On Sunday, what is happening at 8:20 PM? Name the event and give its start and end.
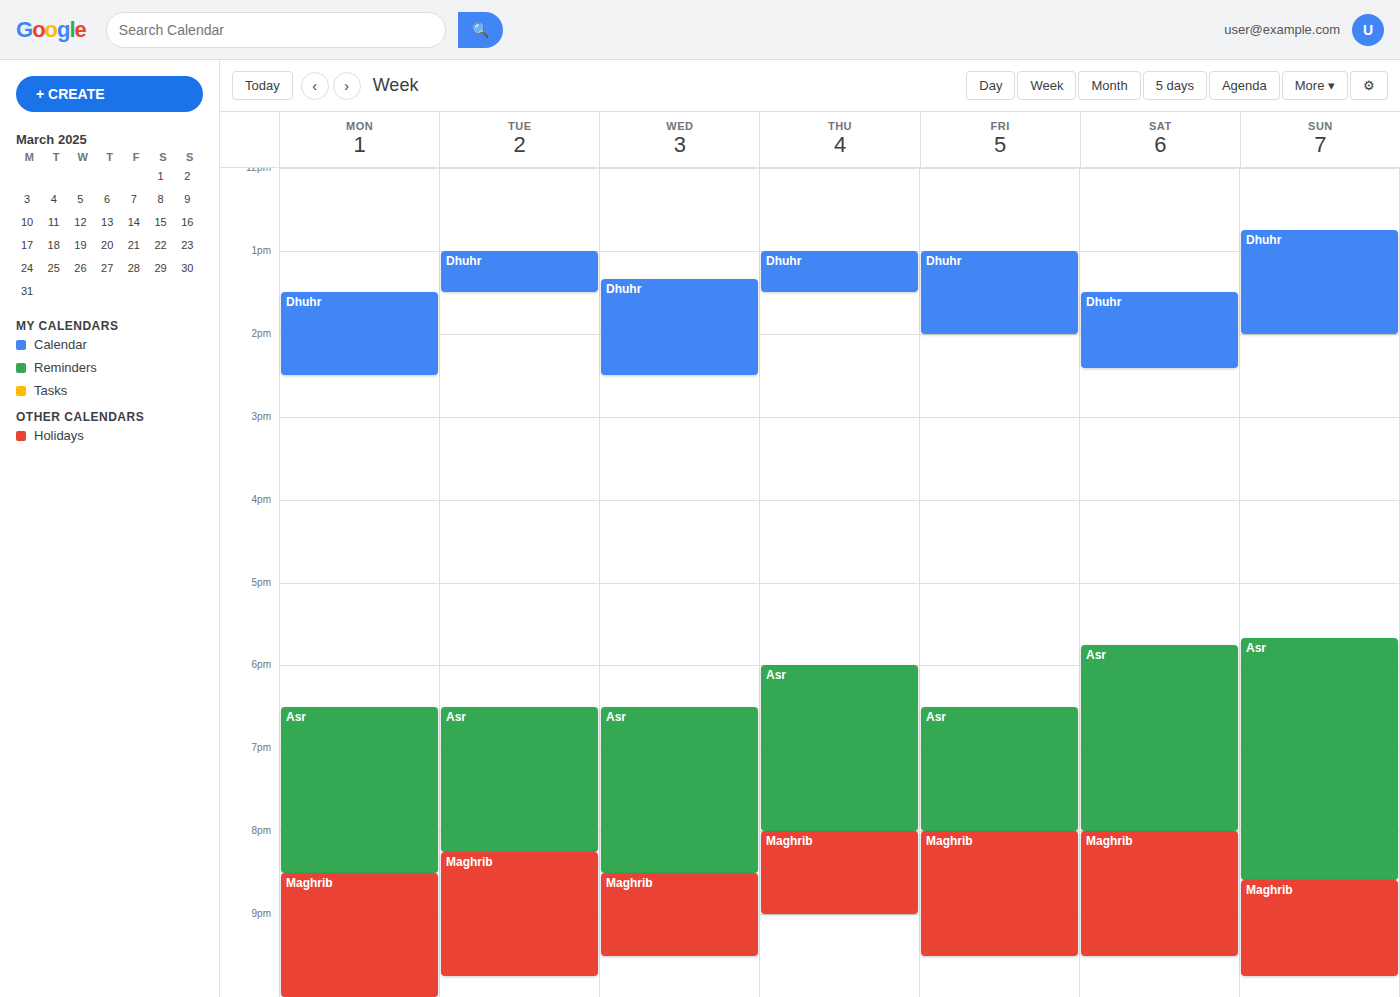
"Asr", 5:40 PM to 8:35 PM